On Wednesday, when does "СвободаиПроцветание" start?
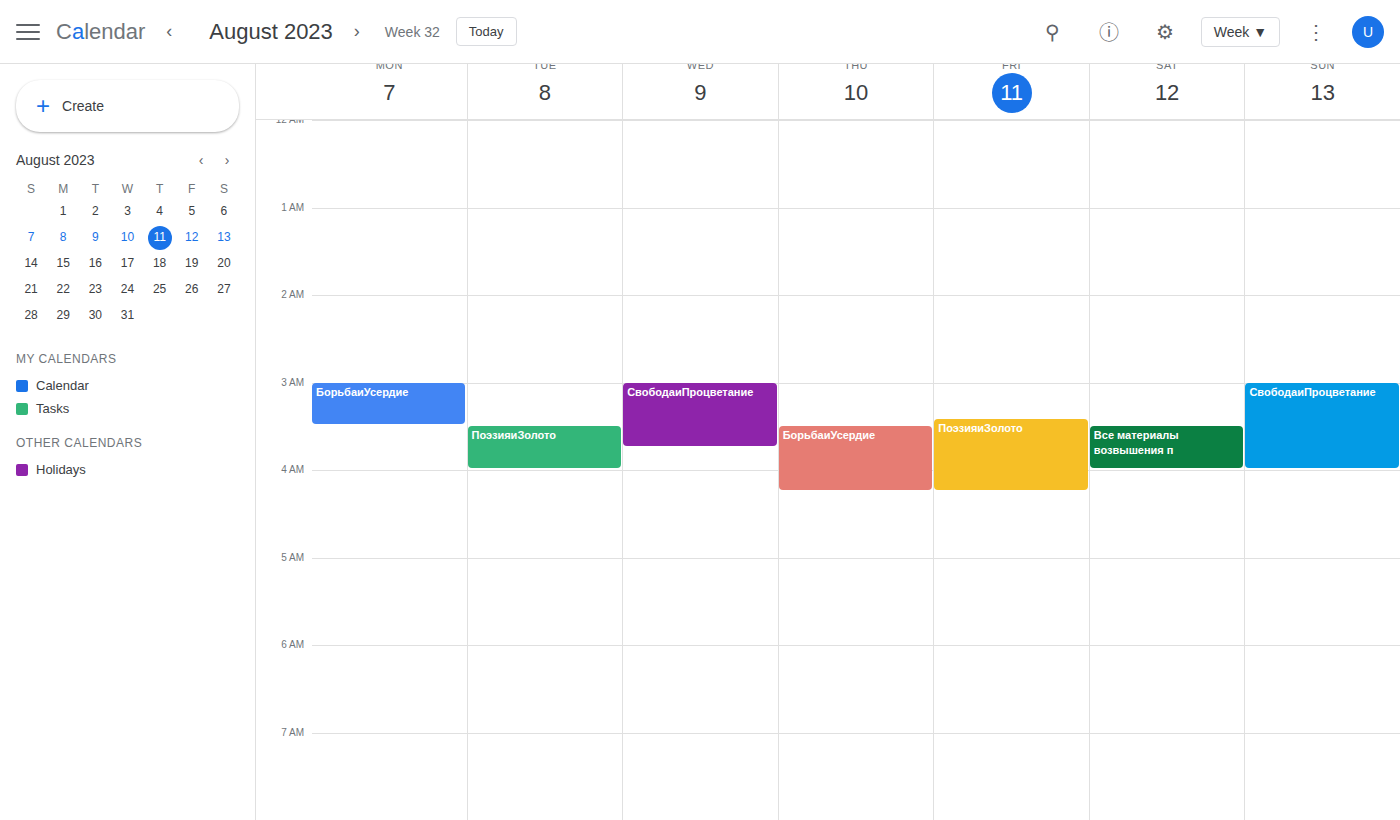
3:00 AM